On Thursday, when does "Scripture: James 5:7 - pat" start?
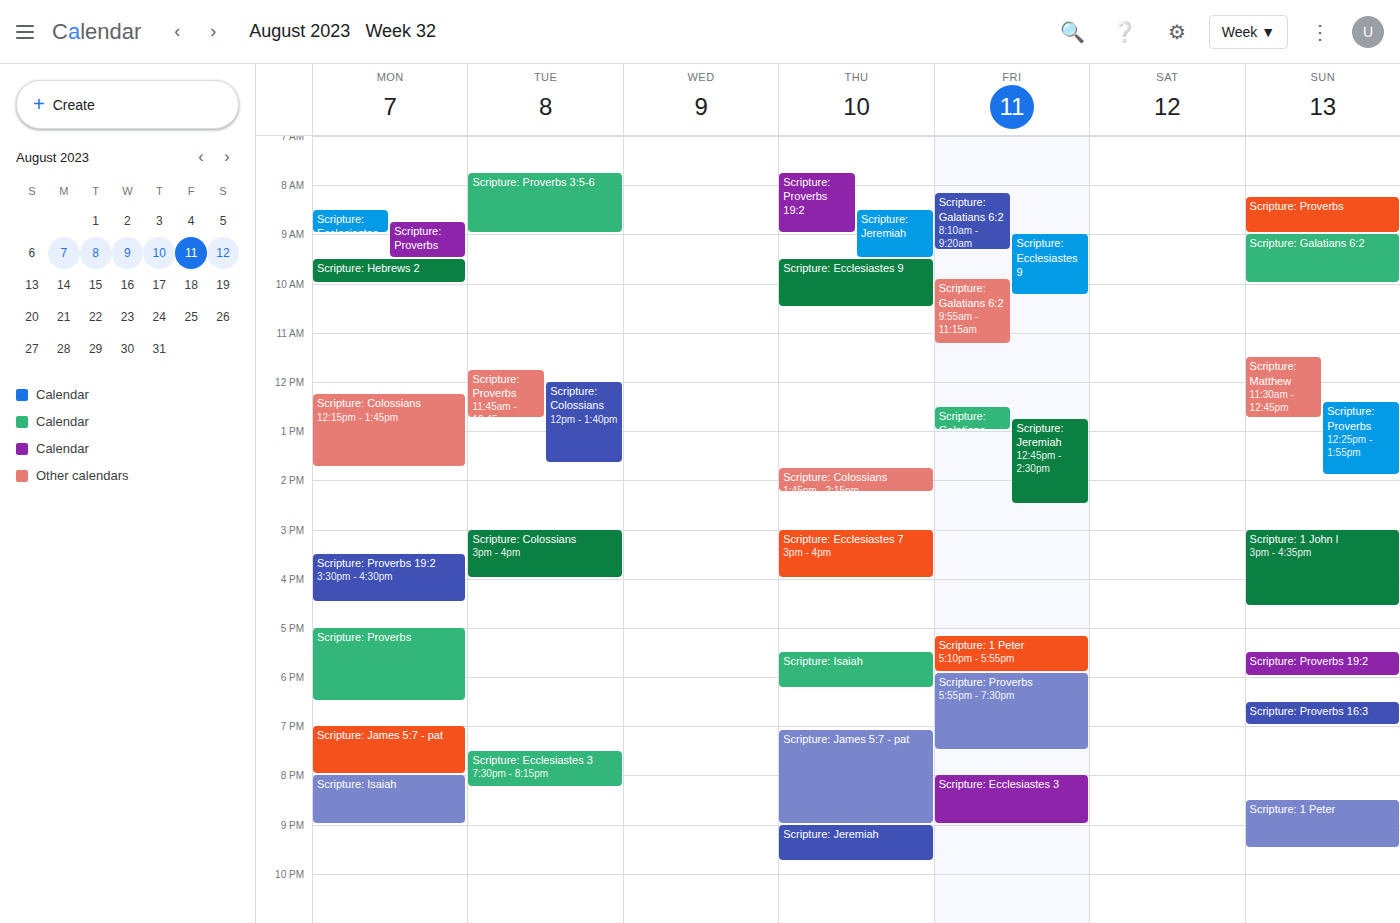
7:05 PM